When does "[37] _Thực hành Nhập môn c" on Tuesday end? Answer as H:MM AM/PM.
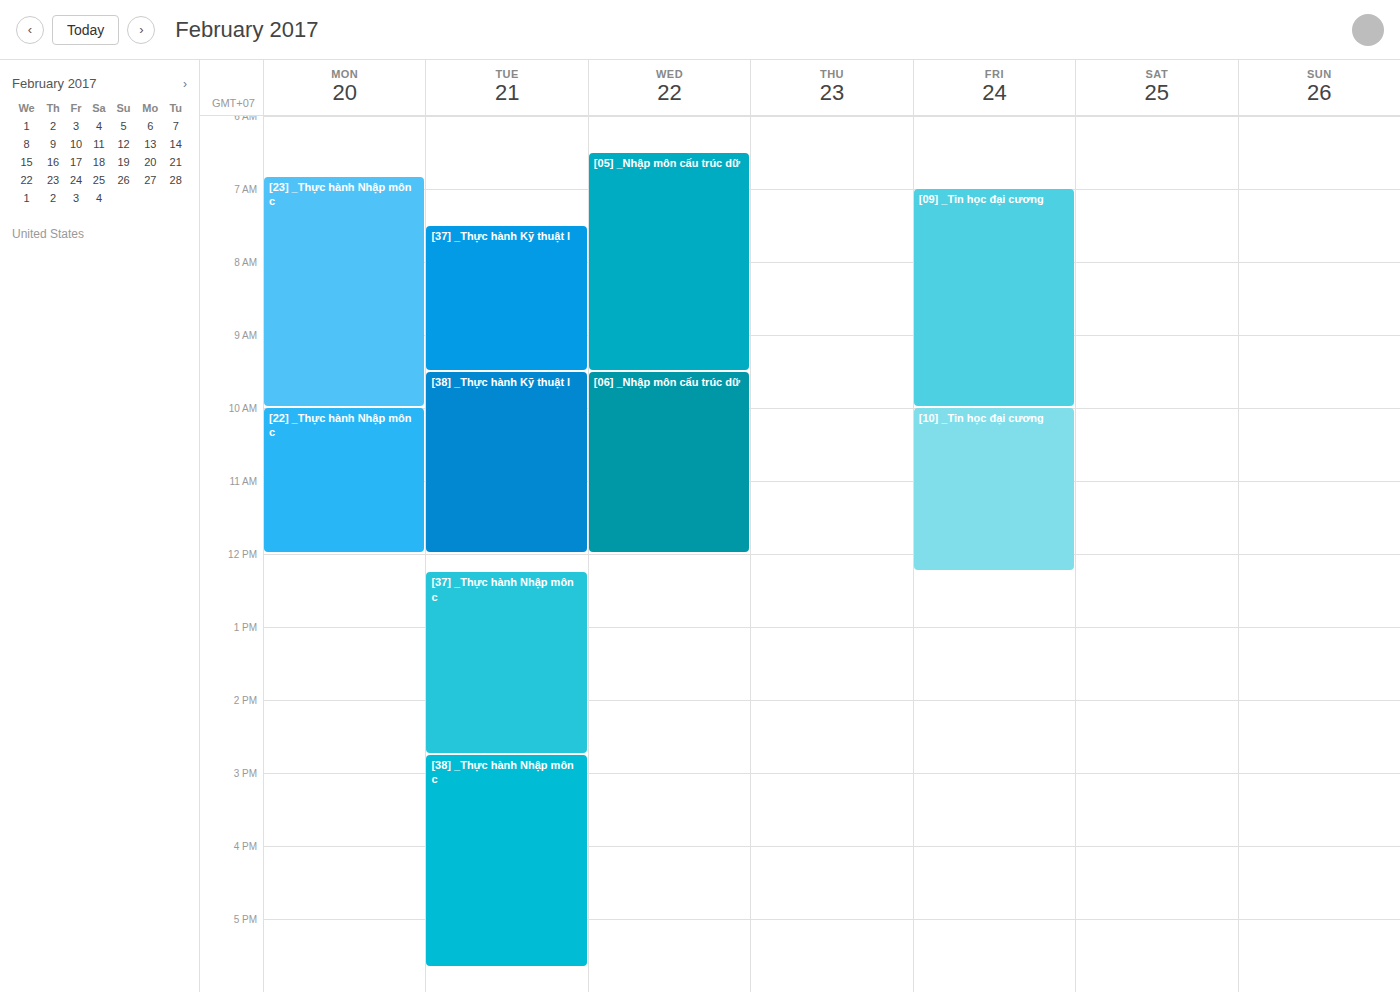
2:45 PM